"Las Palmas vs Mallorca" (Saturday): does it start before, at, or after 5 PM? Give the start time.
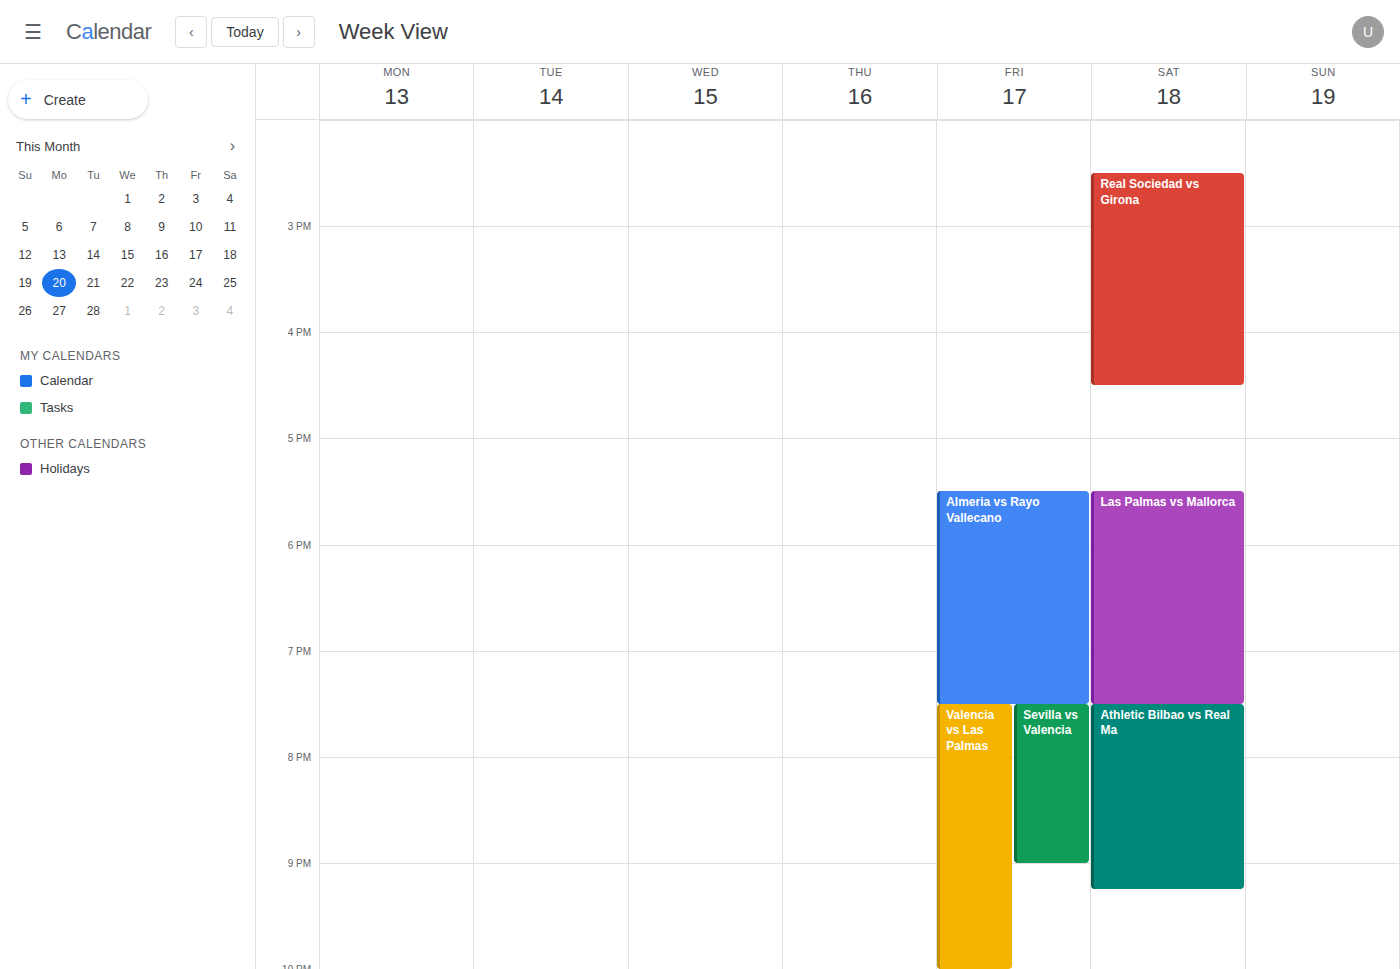
5:30 PM -- after 5 PM, 30 minutes below the 5 PM line.